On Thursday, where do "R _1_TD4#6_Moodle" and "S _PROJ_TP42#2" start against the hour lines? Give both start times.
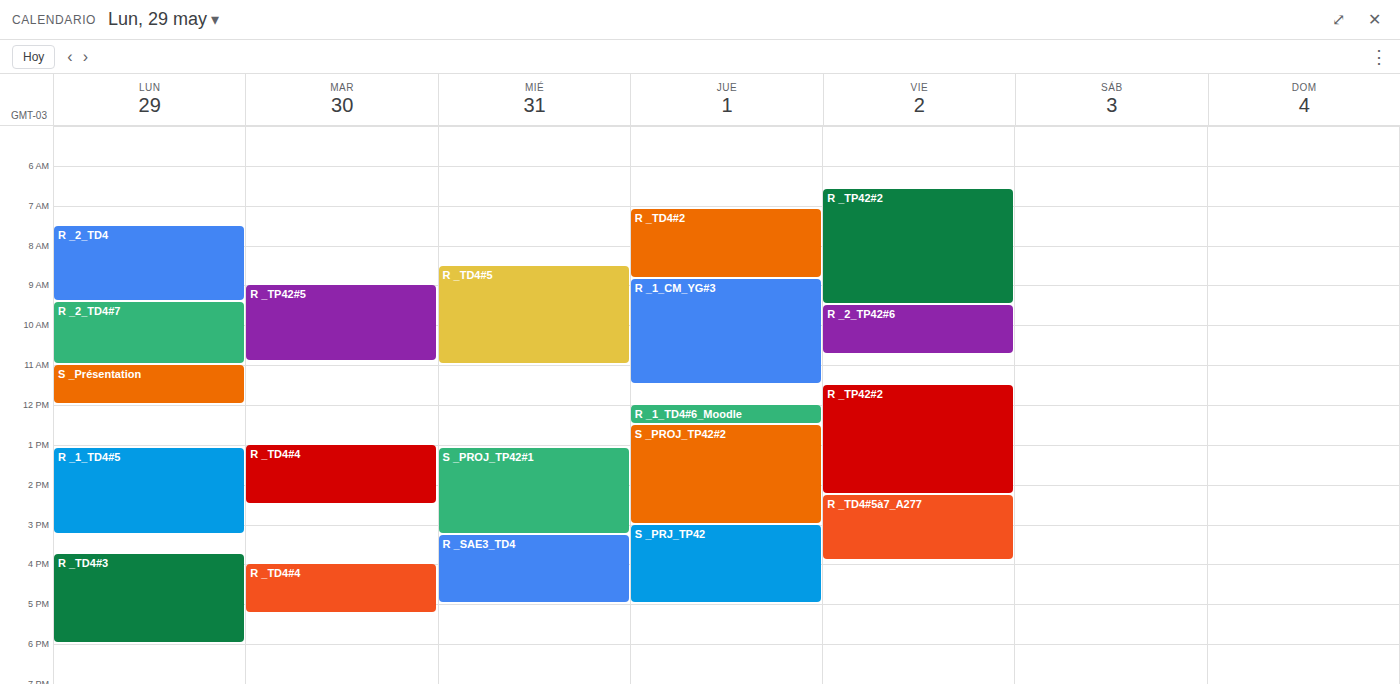
"R _1_TD4#6_Moodle": 12:00 PM, exactly on the 12 PM line. "S _PROJ_TP42#2": 12:30 PM, halfway between the 12 PM and 1 PM lines.